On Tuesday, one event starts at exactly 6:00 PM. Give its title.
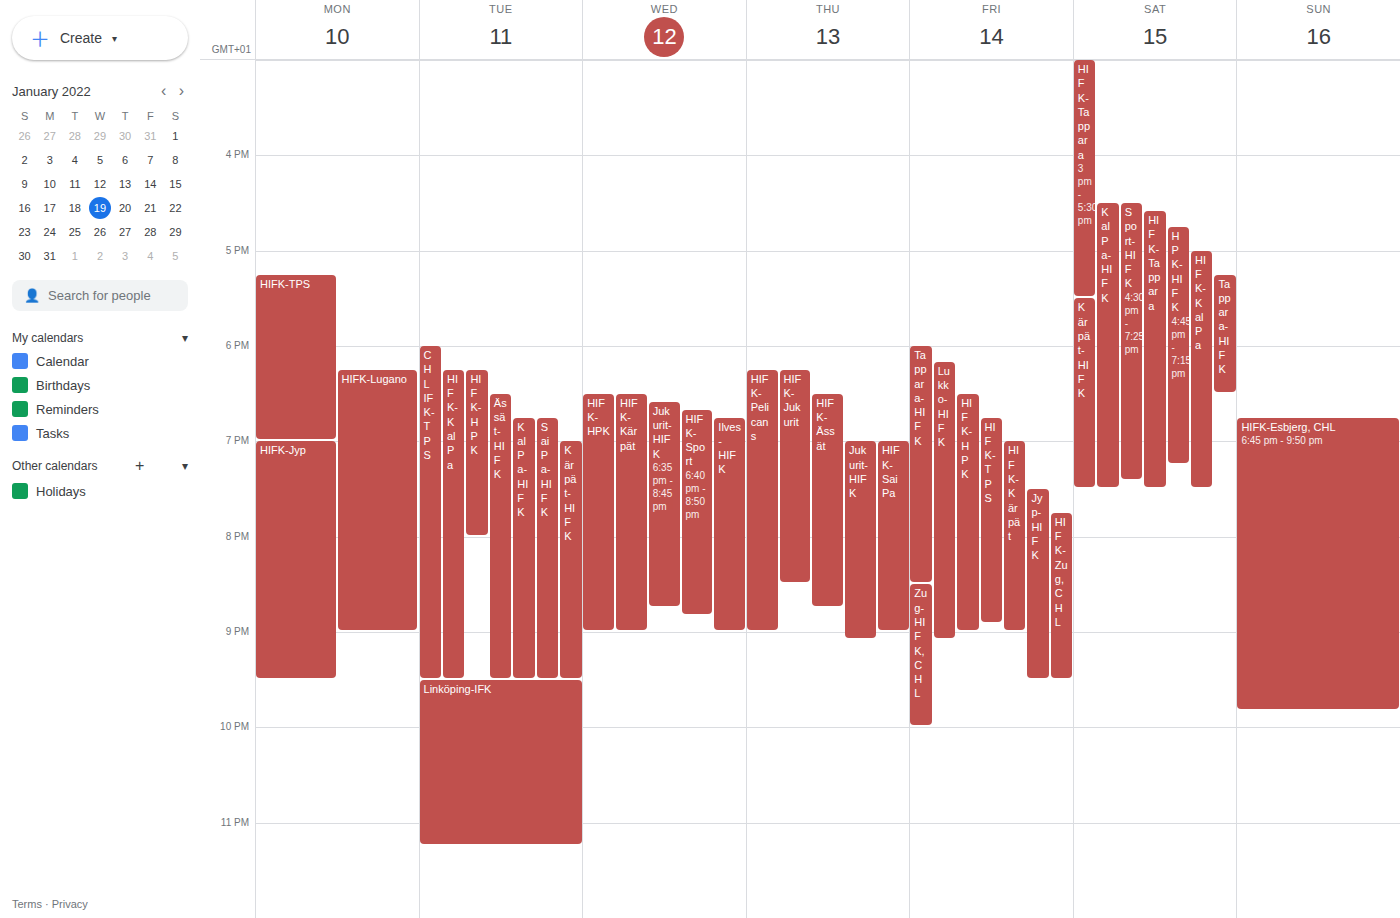
"CHL IFK-TPS"